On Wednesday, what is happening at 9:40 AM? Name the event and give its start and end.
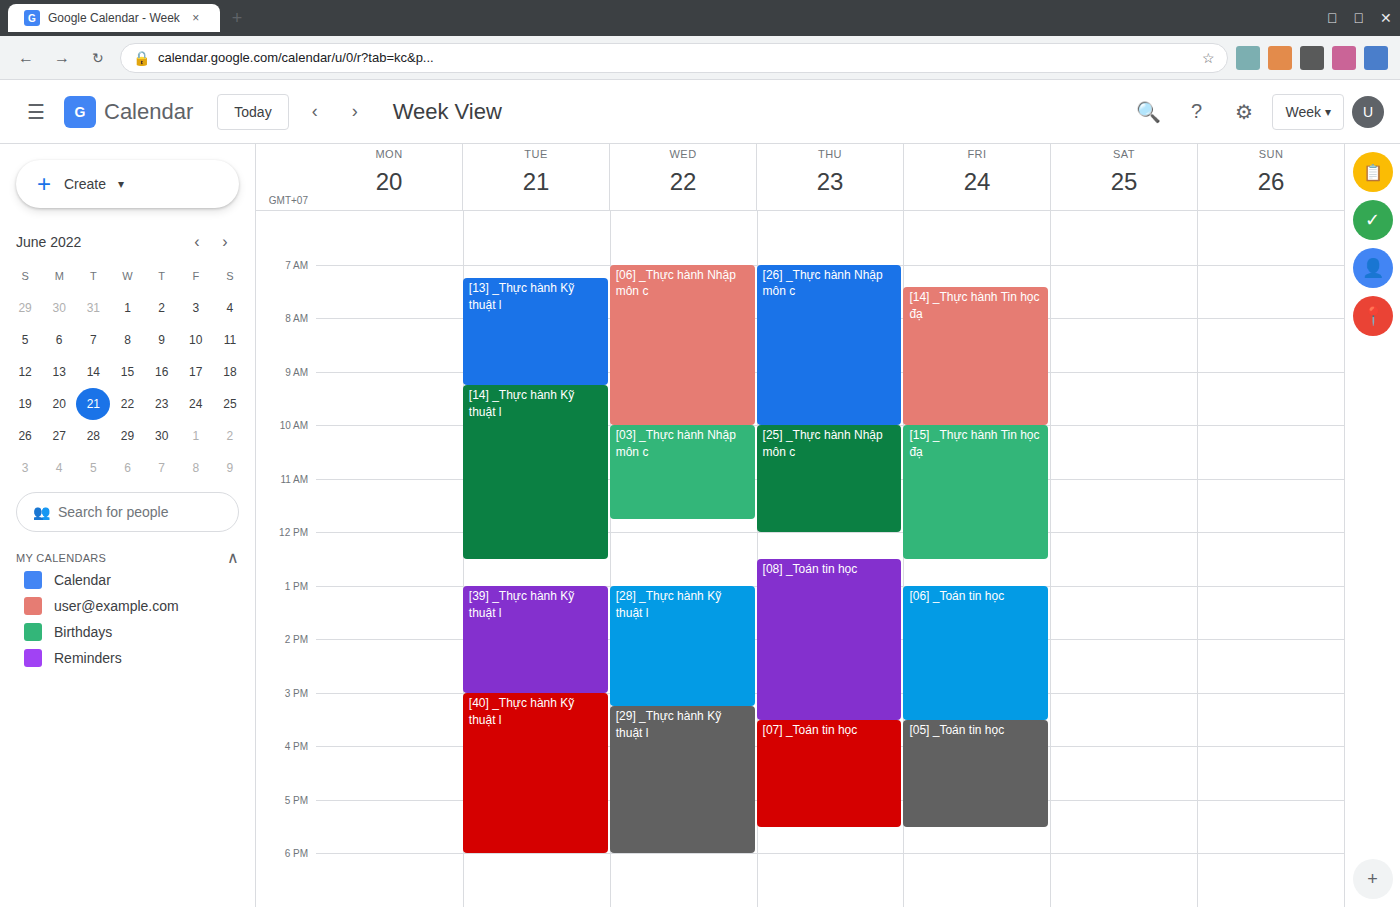
"[06] _Thực hành Nhập môn c", 7:00 AM to 10:00 AM